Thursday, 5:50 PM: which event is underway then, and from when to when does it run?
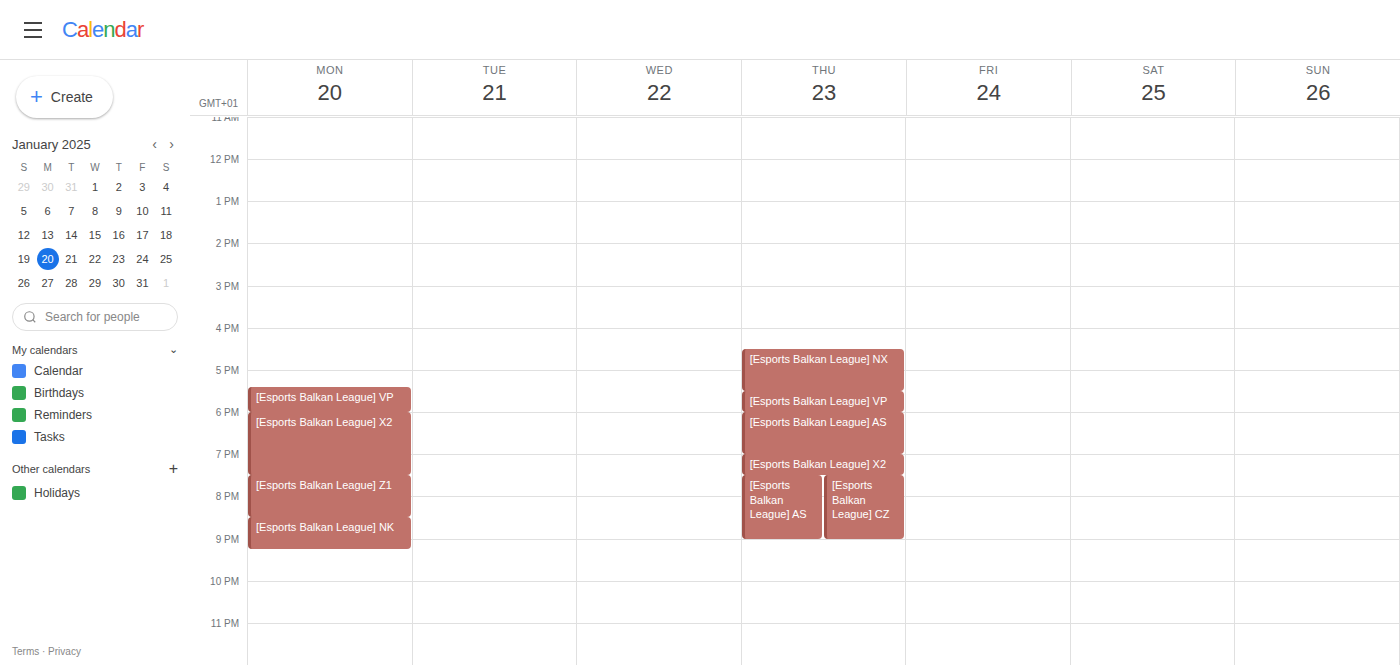
"[Esports Balkan League] VP", 5:30 PM to 6:00 PM